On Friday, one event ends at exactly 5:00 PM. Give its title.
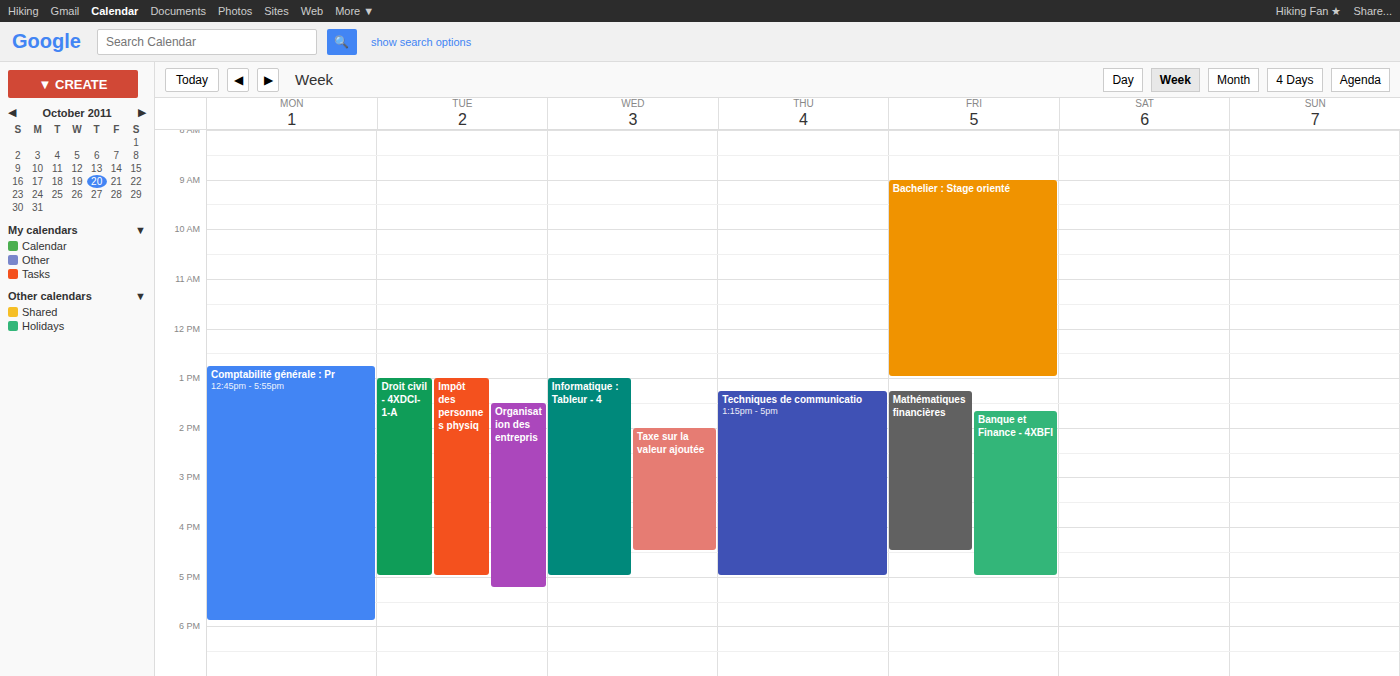
"Banque et Finance - 4XBFI"